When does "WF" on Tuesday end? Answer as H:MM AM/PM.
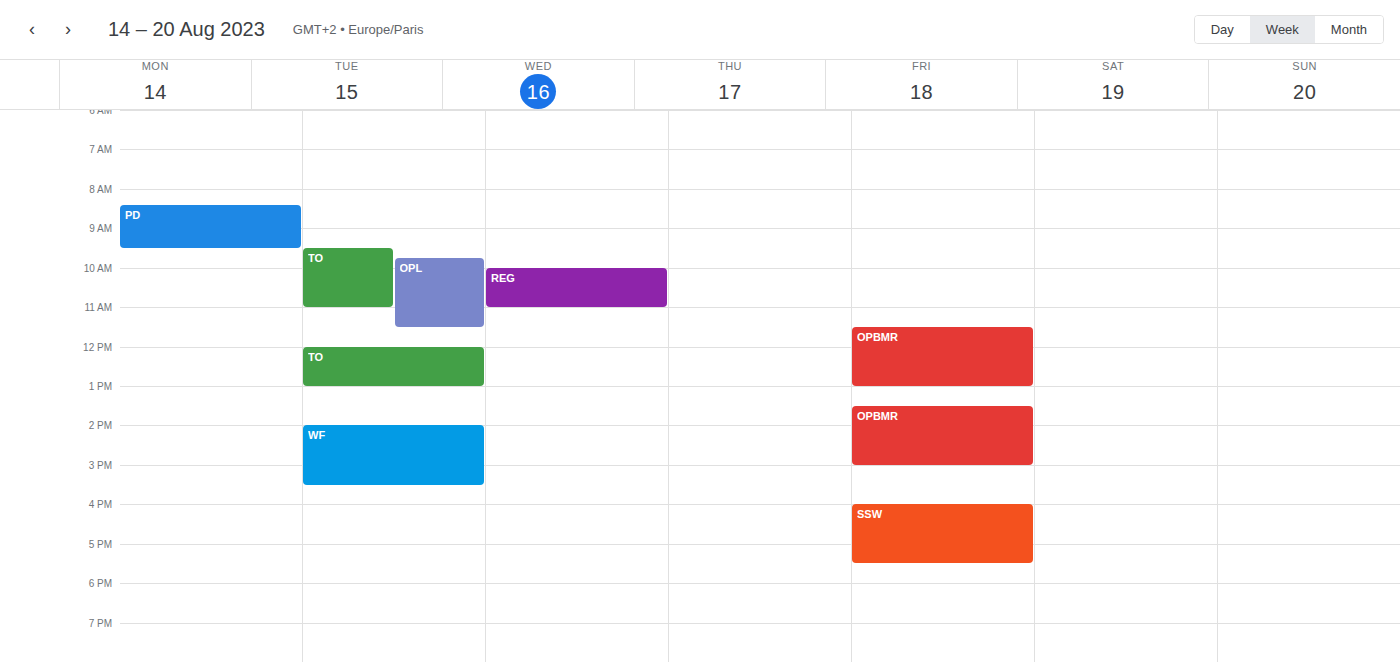
3:30 PM